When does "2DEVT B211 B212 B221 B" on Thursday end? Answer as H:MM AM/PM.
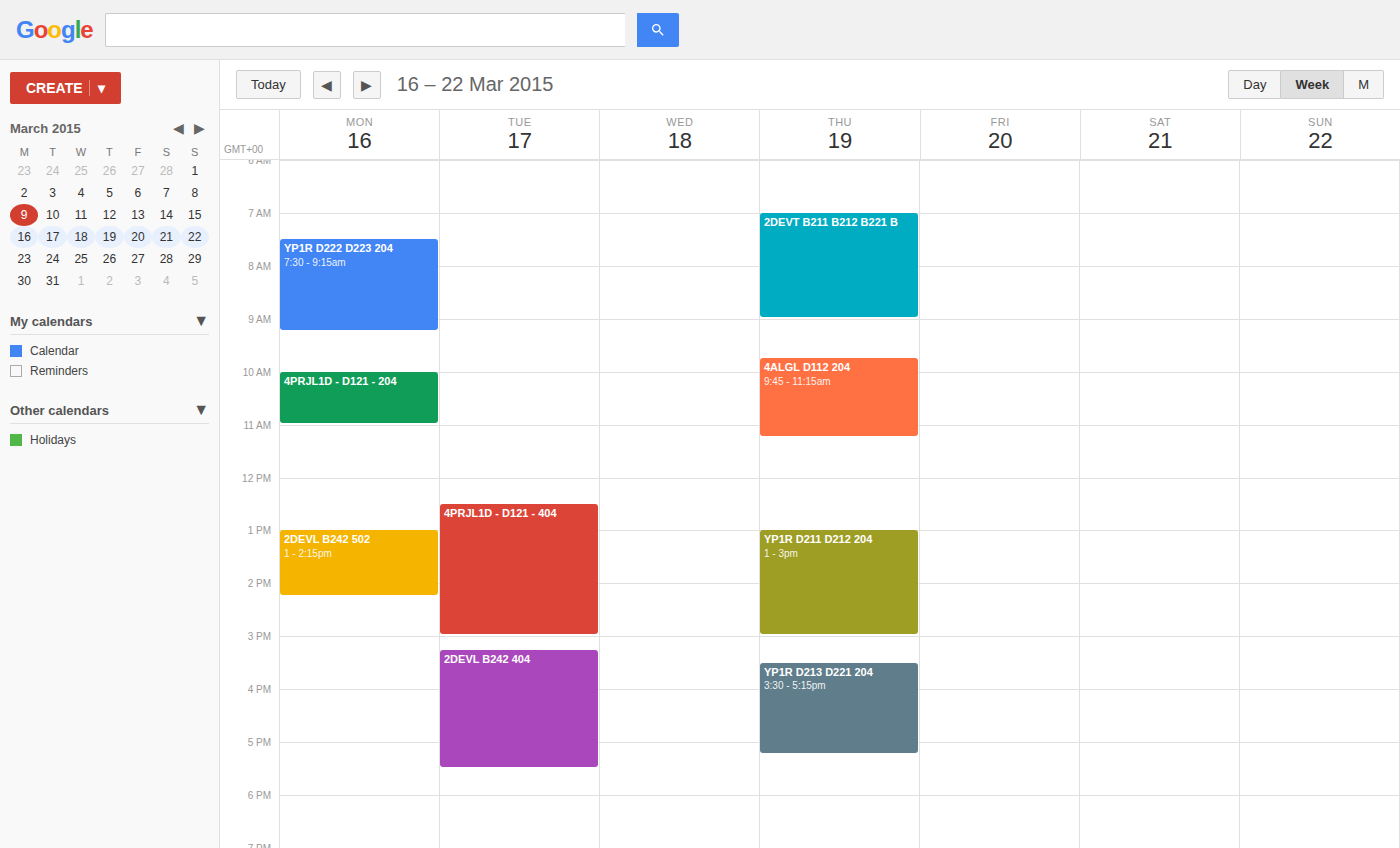
9:00 AM